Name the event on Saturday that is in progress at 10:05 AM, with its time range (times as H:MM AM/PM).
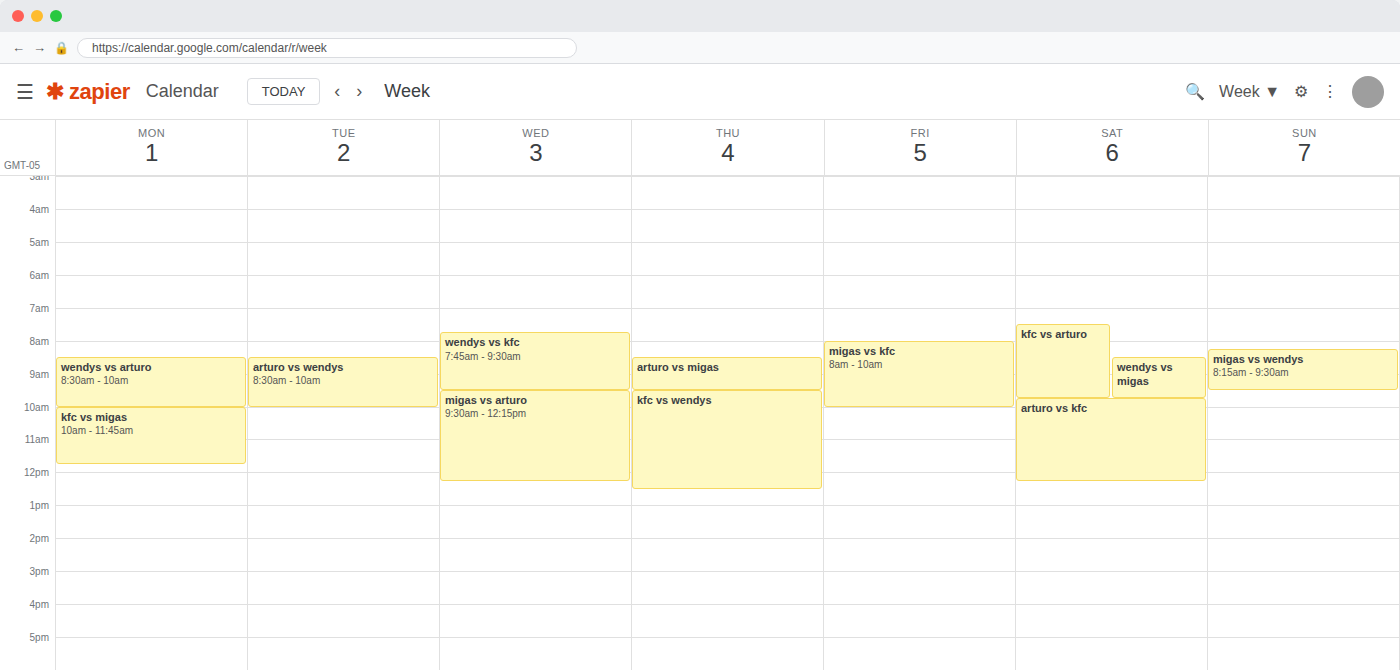
"arturo vs kfc", 9:45 AM to 12:15 PM